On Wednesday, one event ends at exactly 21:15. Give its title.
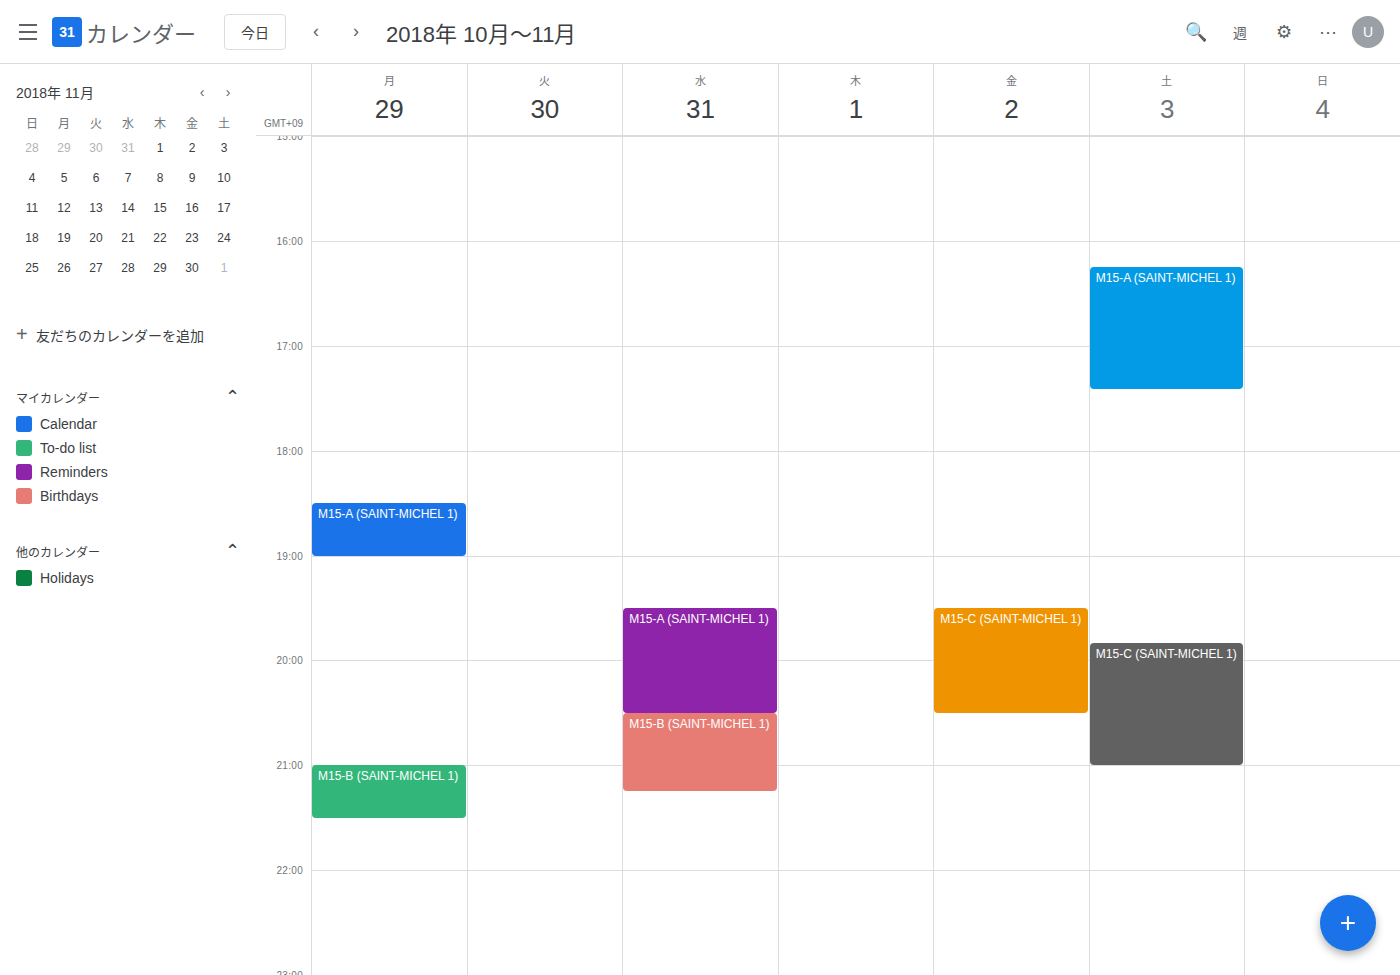
"M15-B (SAINT-MICHEL 1)"